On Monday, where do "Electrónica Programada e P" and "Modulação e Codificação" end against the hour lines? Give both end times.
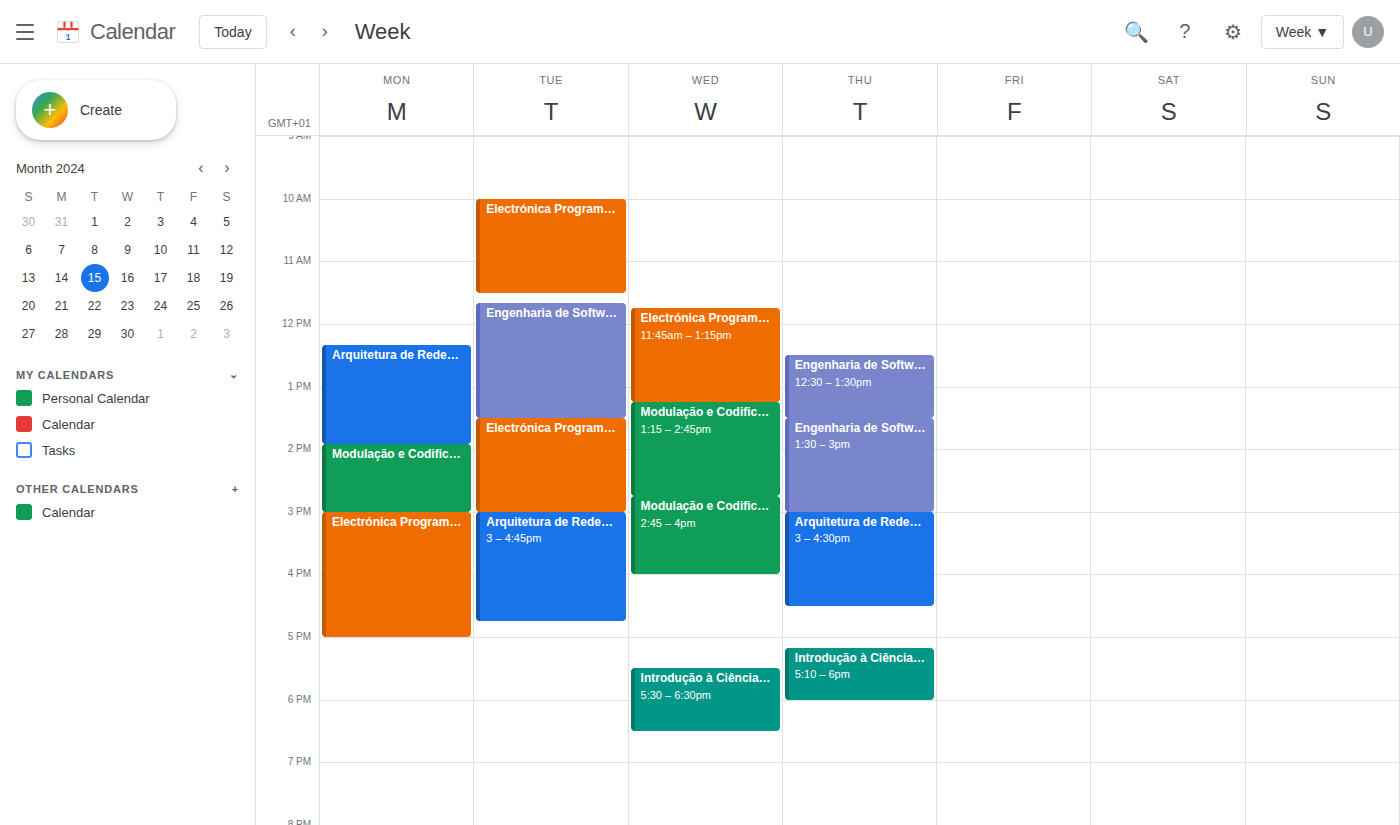
"Electrónica Programada e P": 5:00 PM, exactly on the 5 PM line. "Modulação e Codificação": 3:00 PM, exactly on the 3 PM line.